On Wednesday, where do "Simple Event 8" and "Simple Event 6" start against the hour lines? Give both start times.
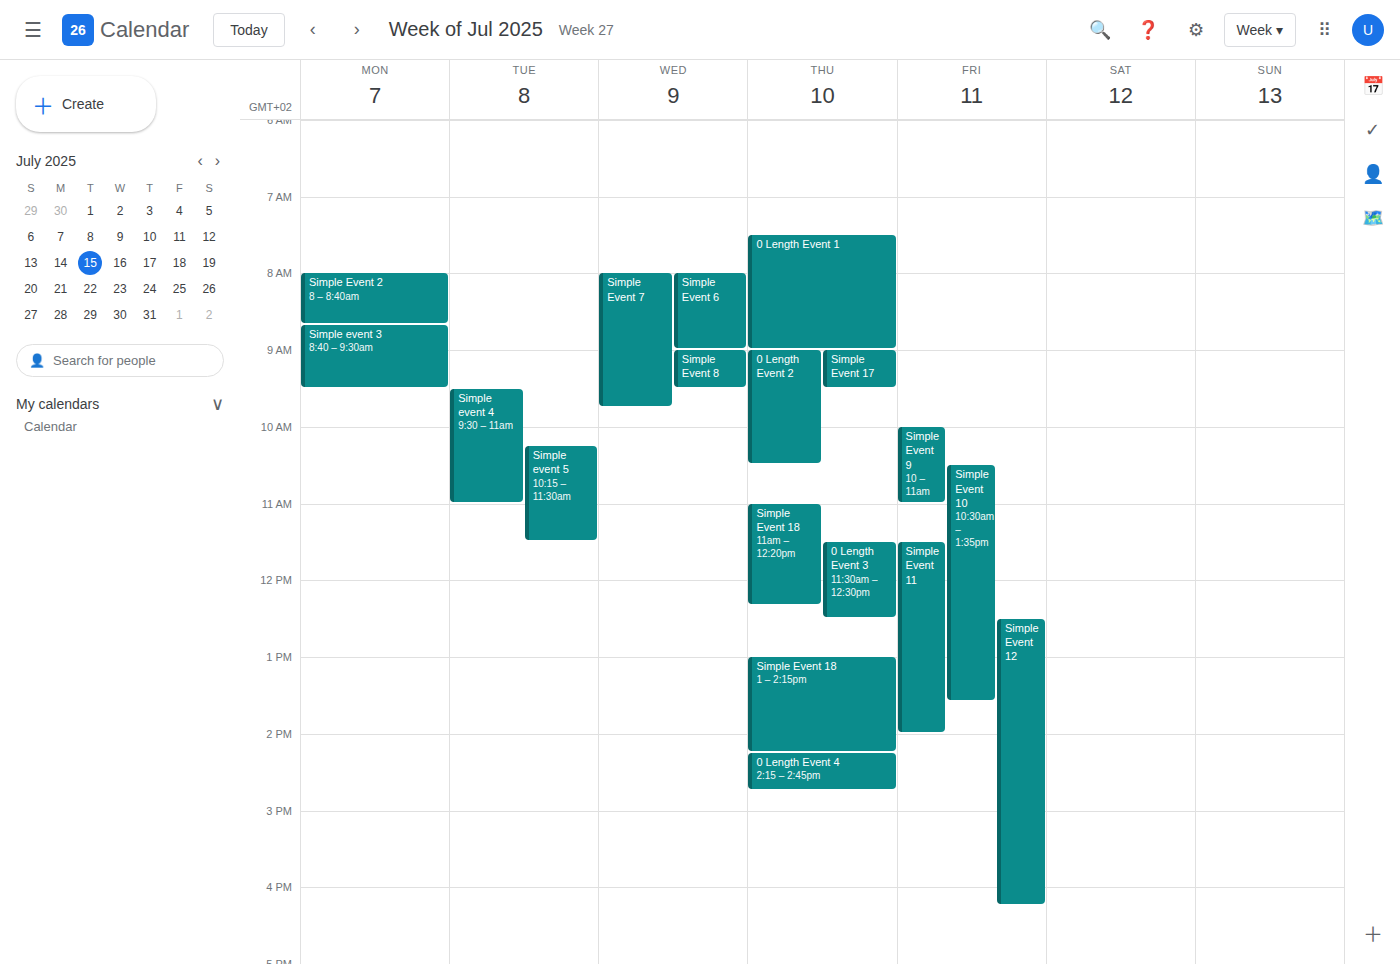
"Simple Event 8": 09:00, exactly on the 09:00 line. "Simple Event 6": 08:00, exactly on the 08:00 line.